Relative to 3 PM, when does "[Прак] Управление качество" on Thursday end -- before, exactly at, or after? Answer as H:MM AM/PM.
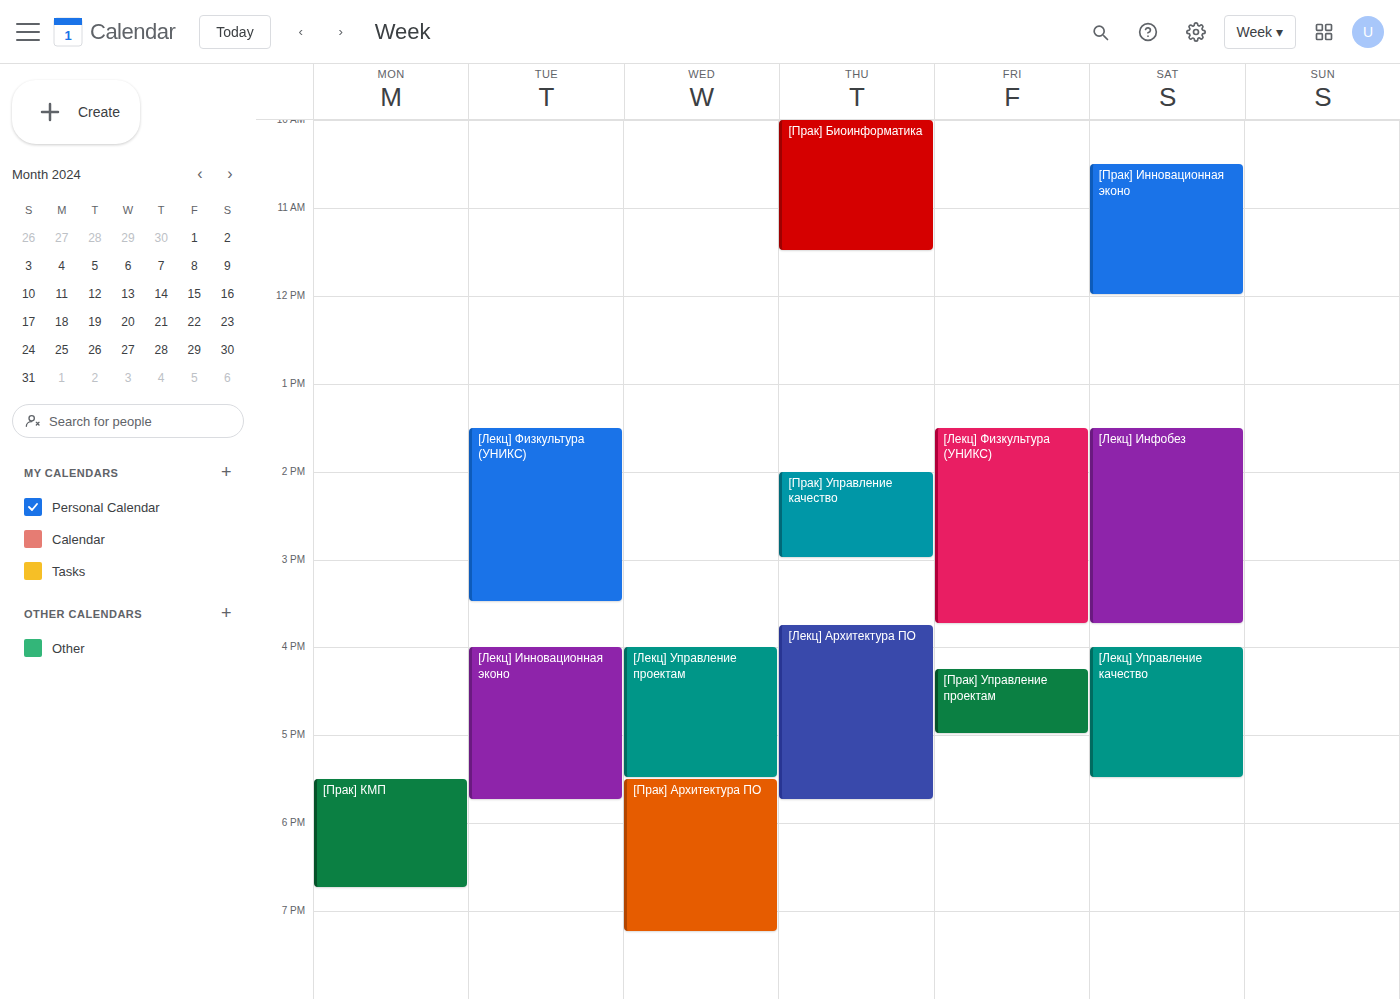
3:00 PM -- exactly at 3 PM, on the 3 PM line.